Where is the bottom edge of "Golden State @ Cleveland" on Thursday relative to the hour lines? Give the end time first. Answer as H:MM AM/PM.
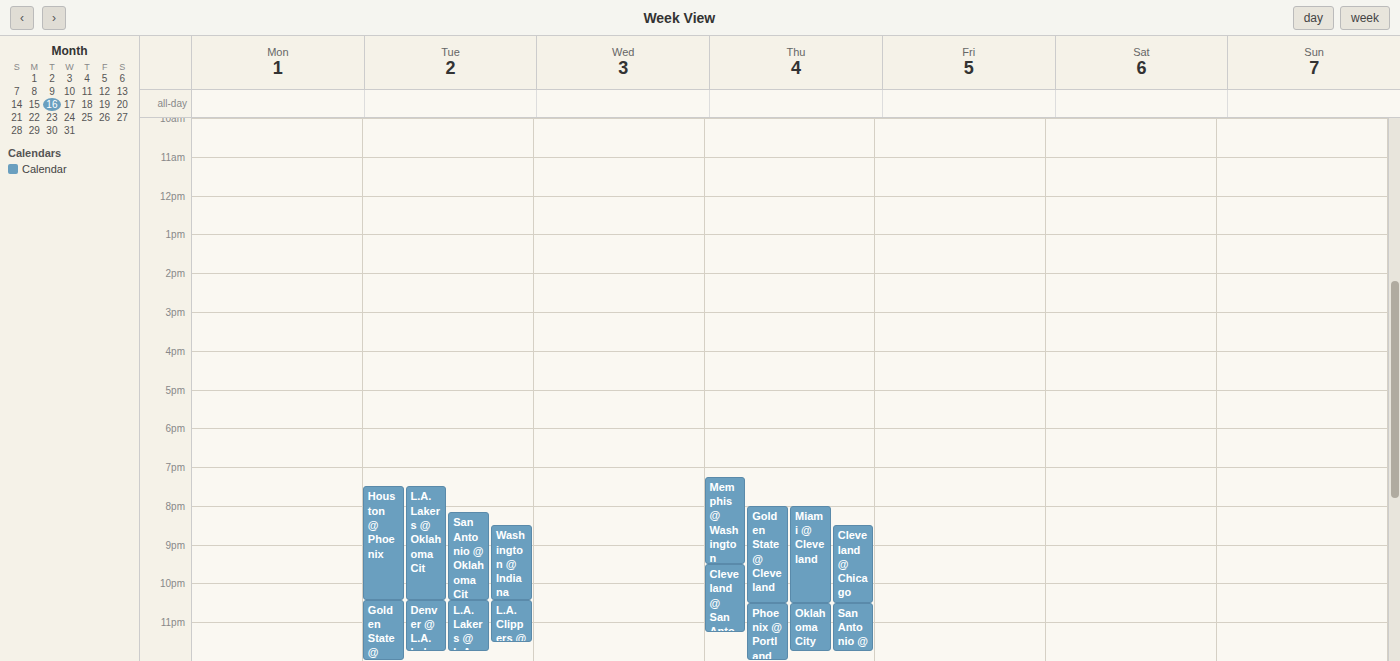
10:30 PM -- halfway between the 10 PM and 11 PM lines.